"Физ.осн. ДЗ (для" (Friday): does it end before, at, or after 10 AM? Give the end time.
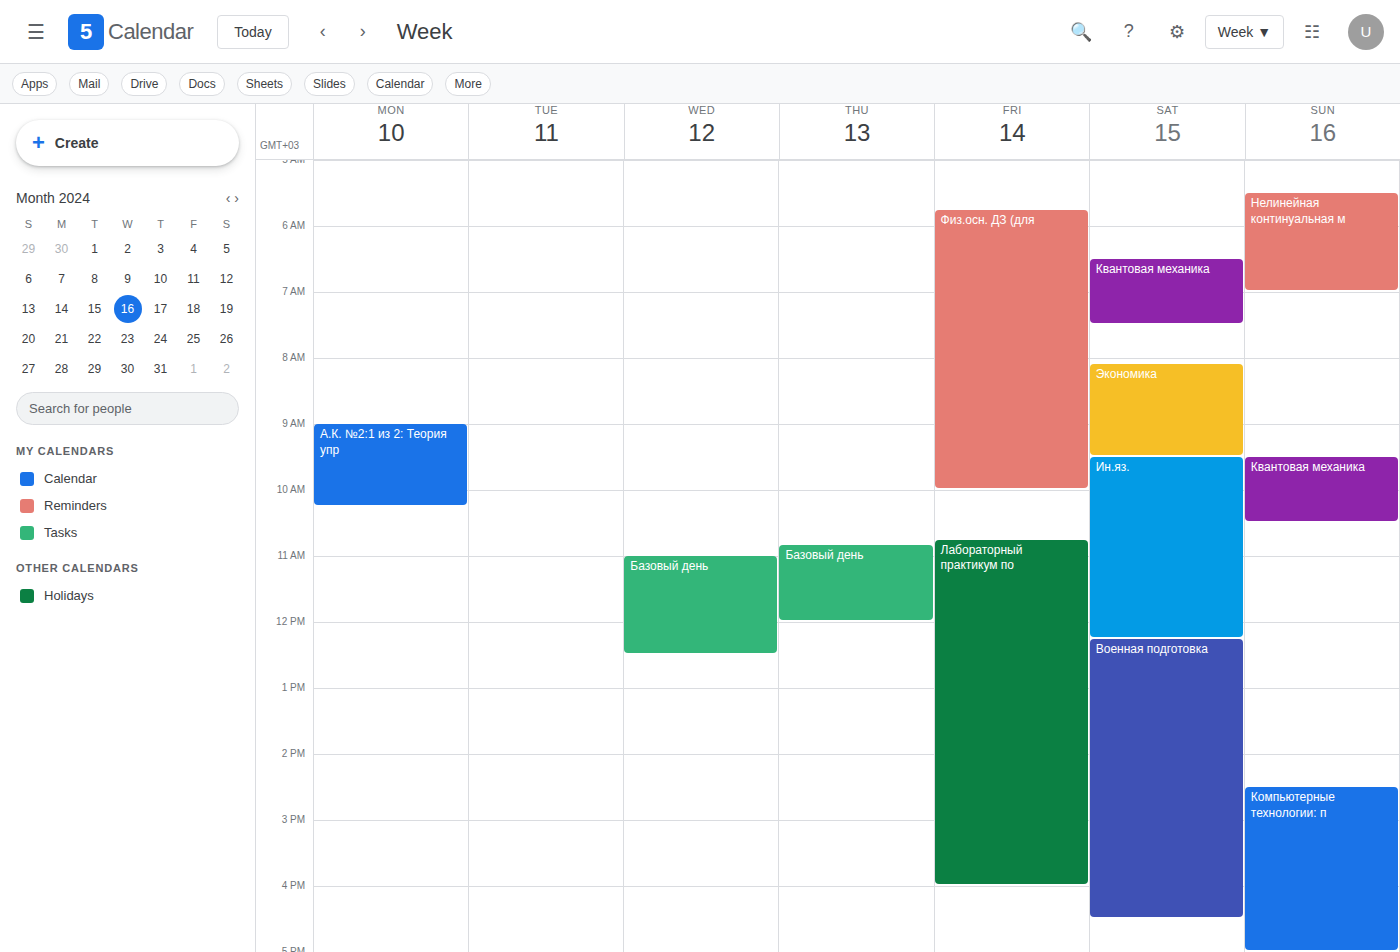
10:00 AM -- exactly at 10 AM, on the 10 AM line.